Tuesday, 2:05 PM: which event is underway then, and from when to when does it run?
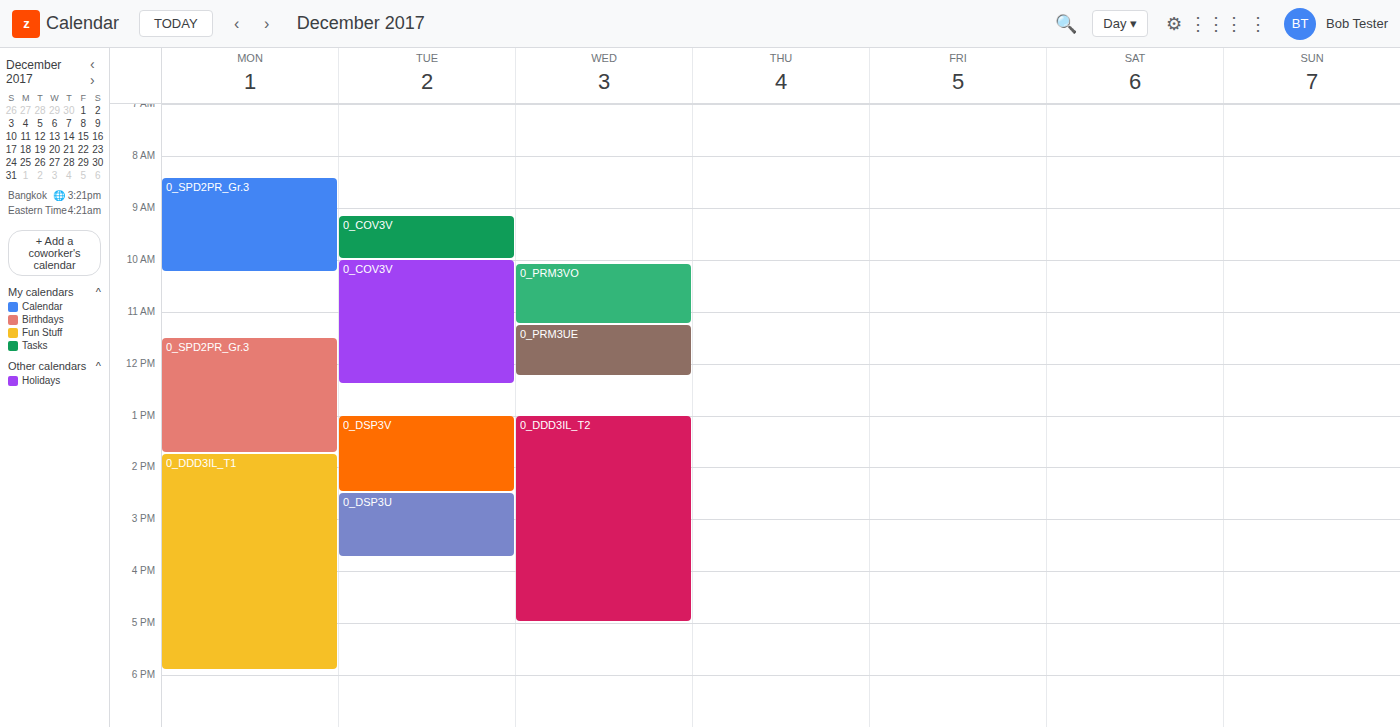
"0_DSP3V", 1:00 PM to 2:30 PM